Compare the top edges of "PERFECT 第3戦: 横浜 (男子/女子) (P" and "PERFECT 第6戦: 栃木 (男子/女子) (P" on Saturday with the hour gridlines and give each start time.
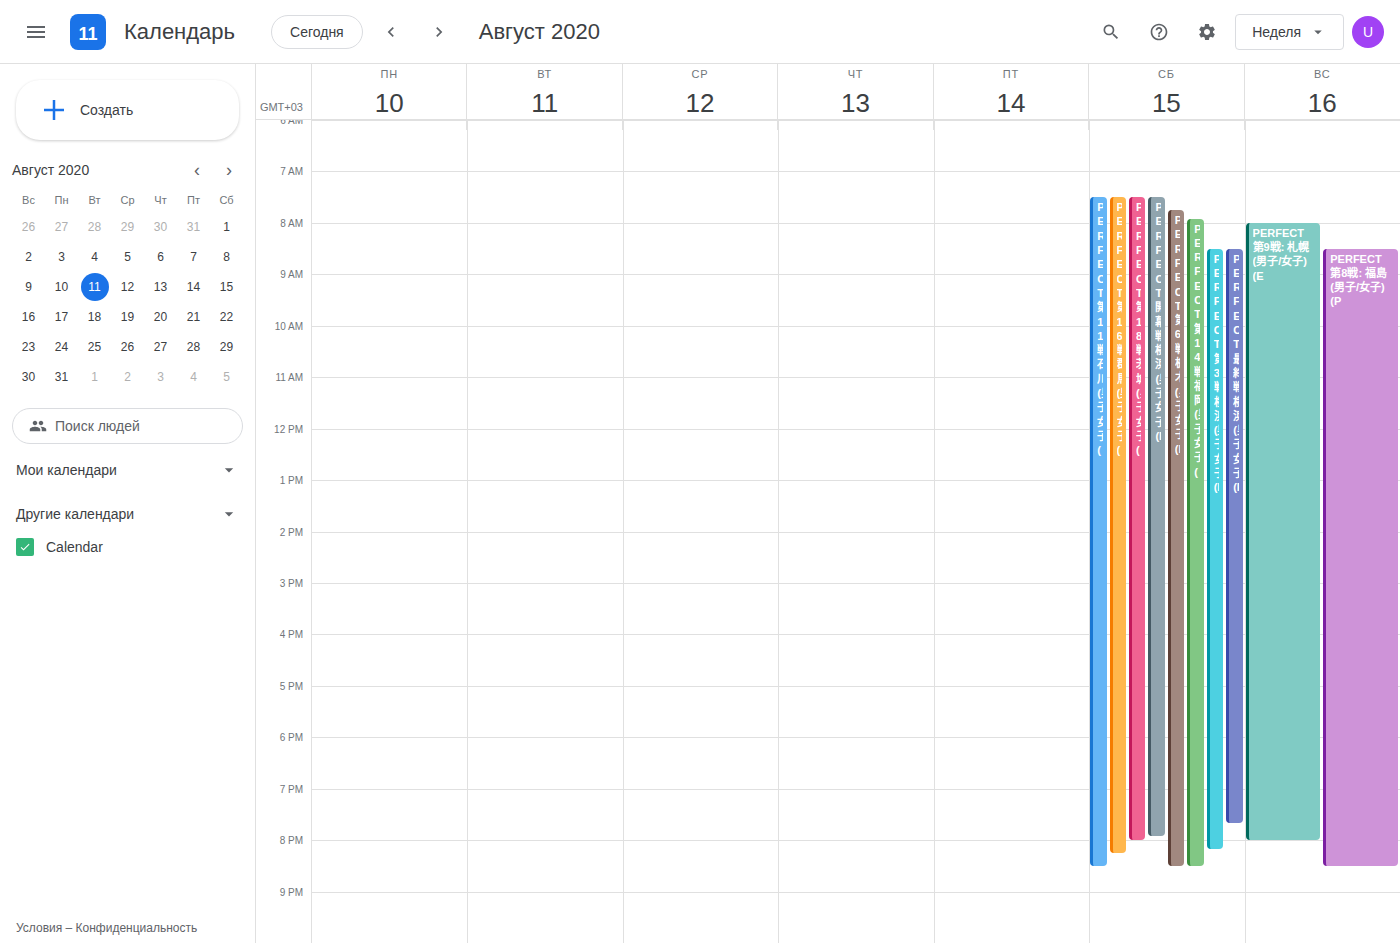
"PERFECT 第3戦: 横浜 (男子/女子) (P": 8:30 AM, halfway between the 8 AM and 9 AM lines. "PERFECT 第6戦: 栃木 (男子/女子) (P": 7:45 AM, neither: three quarters of the way from the 7 AM line to the 8 AM line.